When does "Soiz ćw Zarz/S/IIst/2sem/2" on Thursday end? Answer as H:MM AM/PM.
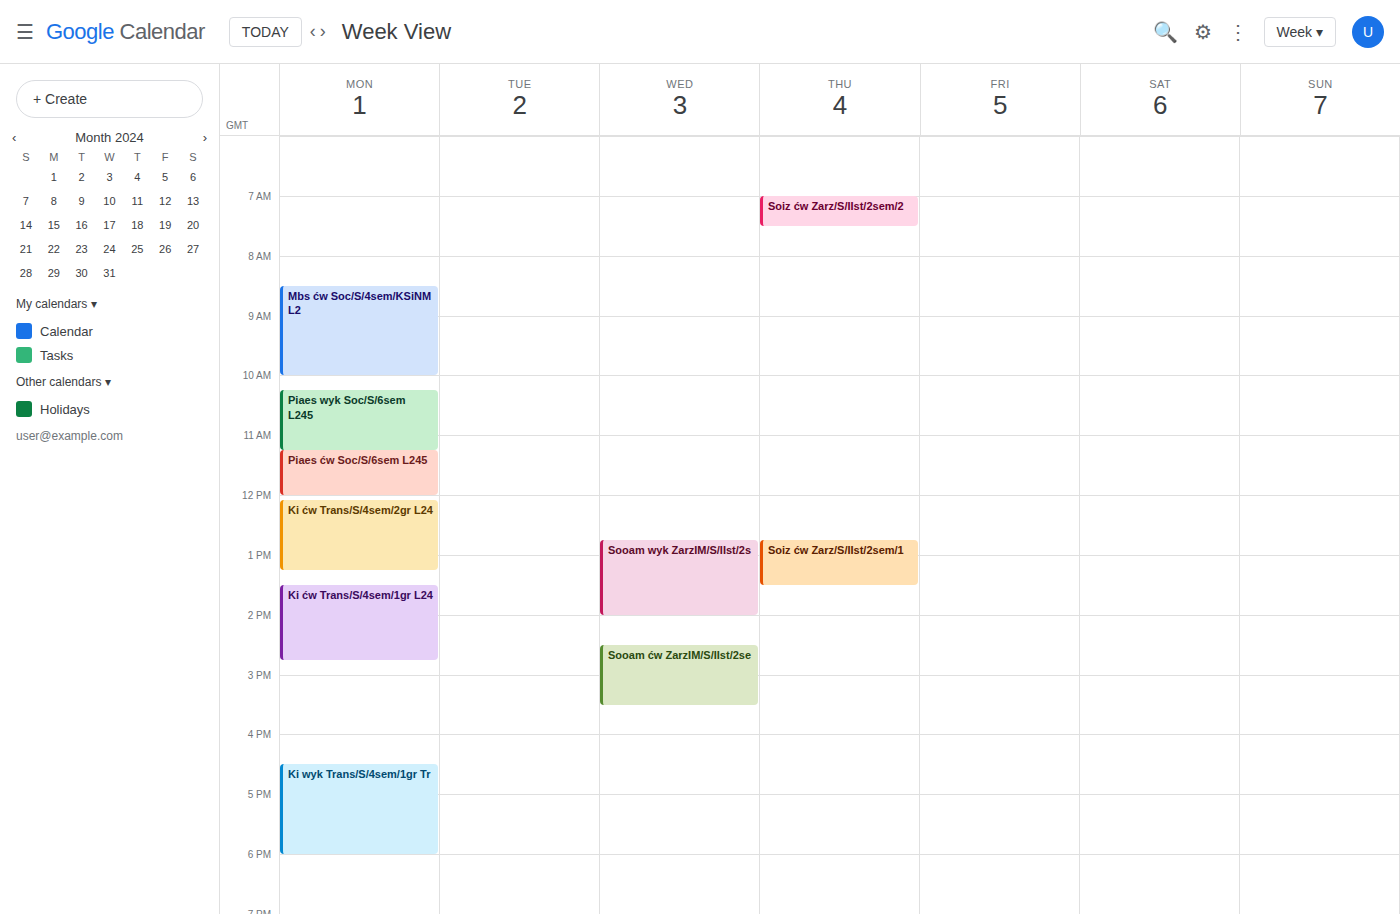
7:30 AM